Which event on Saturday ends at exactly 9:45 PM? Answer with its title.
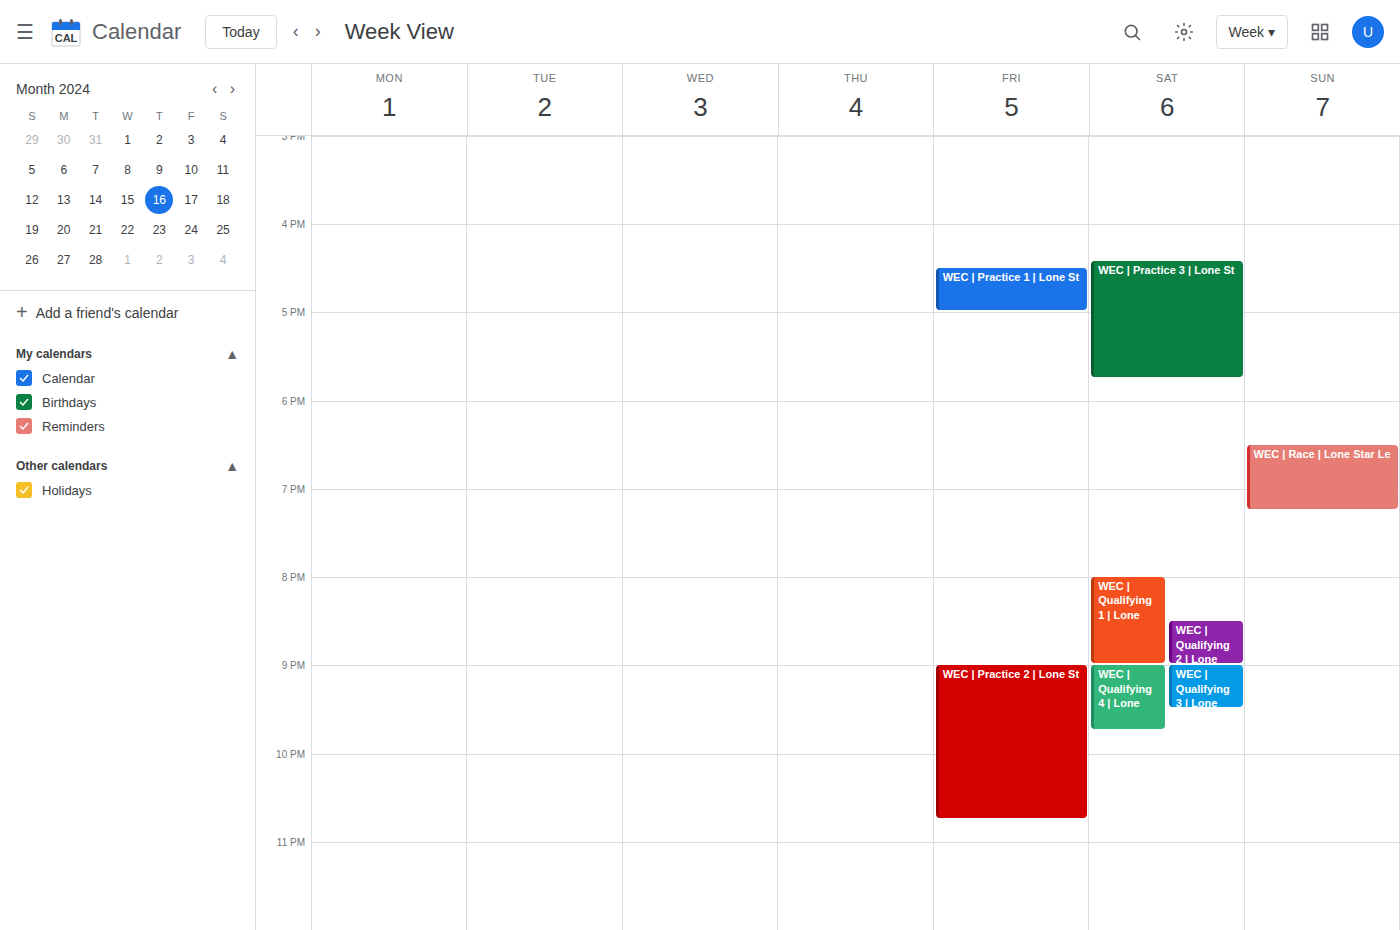
"WEC | Qualifying 4 | Lone"